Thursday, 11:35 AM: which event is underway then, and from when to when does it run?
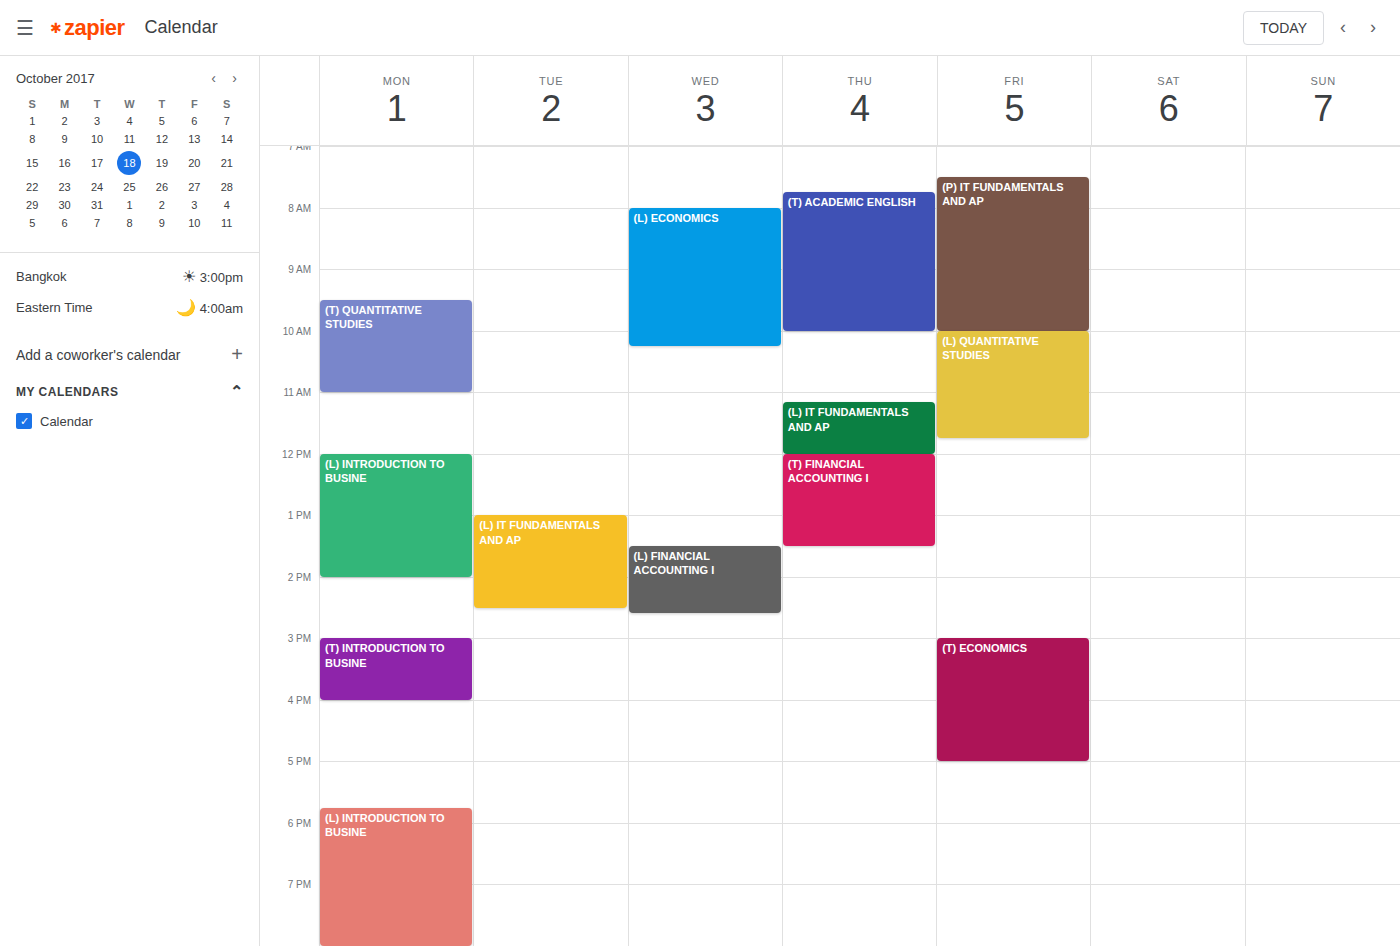
"(L) IT FUNDAMENTALS AND AP", 11:10 AM to 12:00 PM